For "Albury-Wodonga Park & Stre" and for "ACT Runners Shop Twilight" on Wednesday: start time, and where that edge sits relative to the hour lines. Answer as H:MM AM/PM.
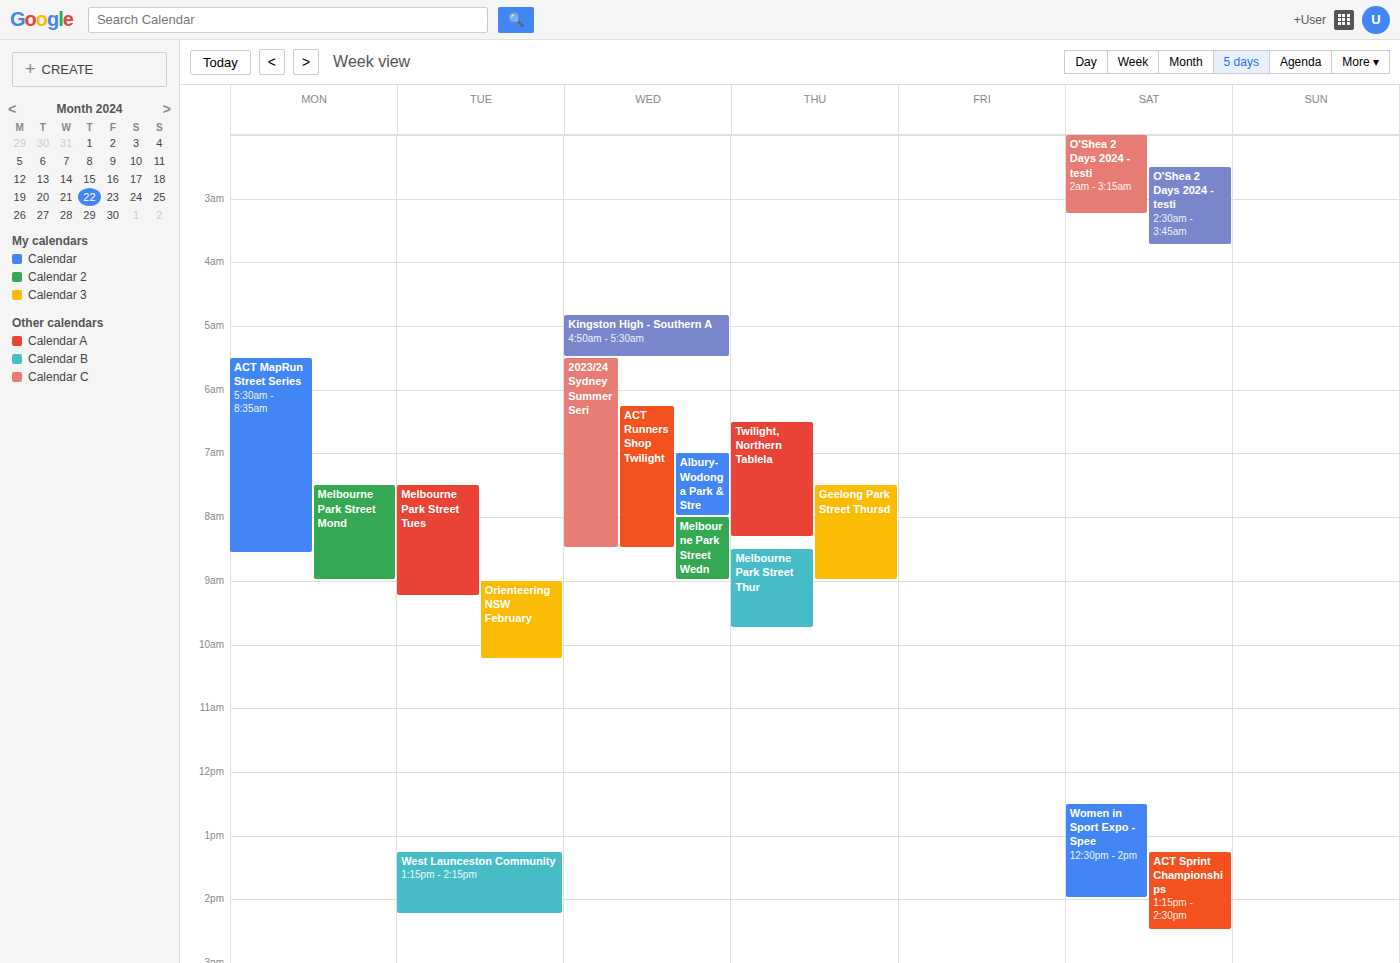
"Albury-Wodonga Park & Stre": 7:00 AM, exactly on the 7 AM line. "ACT Runners Shop Twilight": 6:15 AM, neither: a quarter of the way from the 6 AM line to the 7 AM line.